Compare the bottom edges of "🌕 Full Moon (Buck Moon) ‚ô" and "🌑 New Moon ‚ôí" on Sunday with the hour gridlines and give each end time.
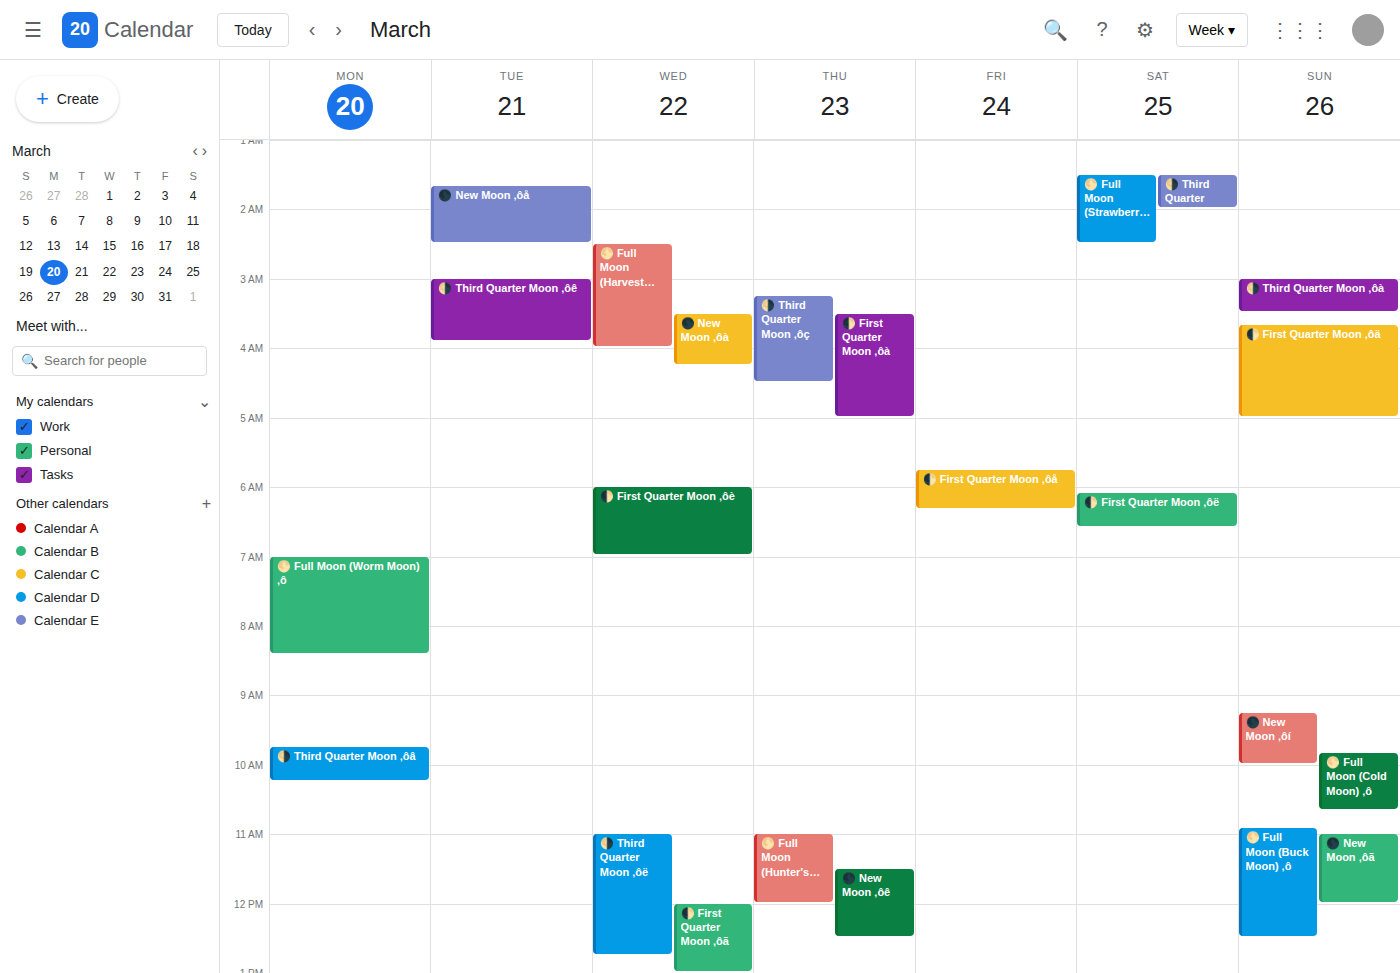
"🌕 Full Moon (Buck Moon) ‚ô": 12:30 PM, halfway between the 12 PM and 1 PM lines. "🌑 New Moon ‚ôí": 10:00 AM, exactly on the 10 AM line.